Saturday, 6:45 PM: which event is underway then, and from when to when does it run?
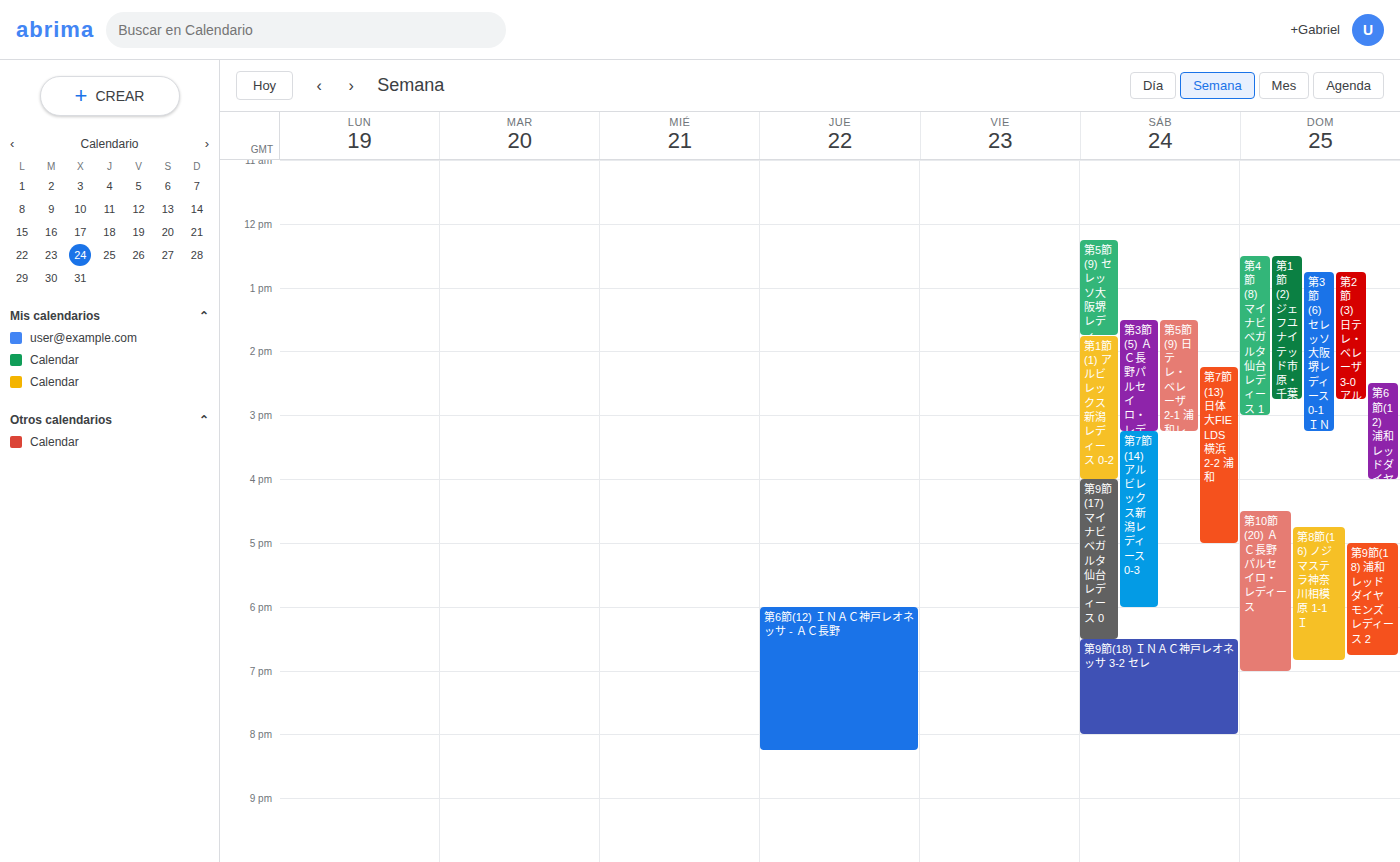
"第9節(18) ＩＮＡＣ神戸レオネッサ 3-2 セレ", 6:30 PM to 8:00 PM